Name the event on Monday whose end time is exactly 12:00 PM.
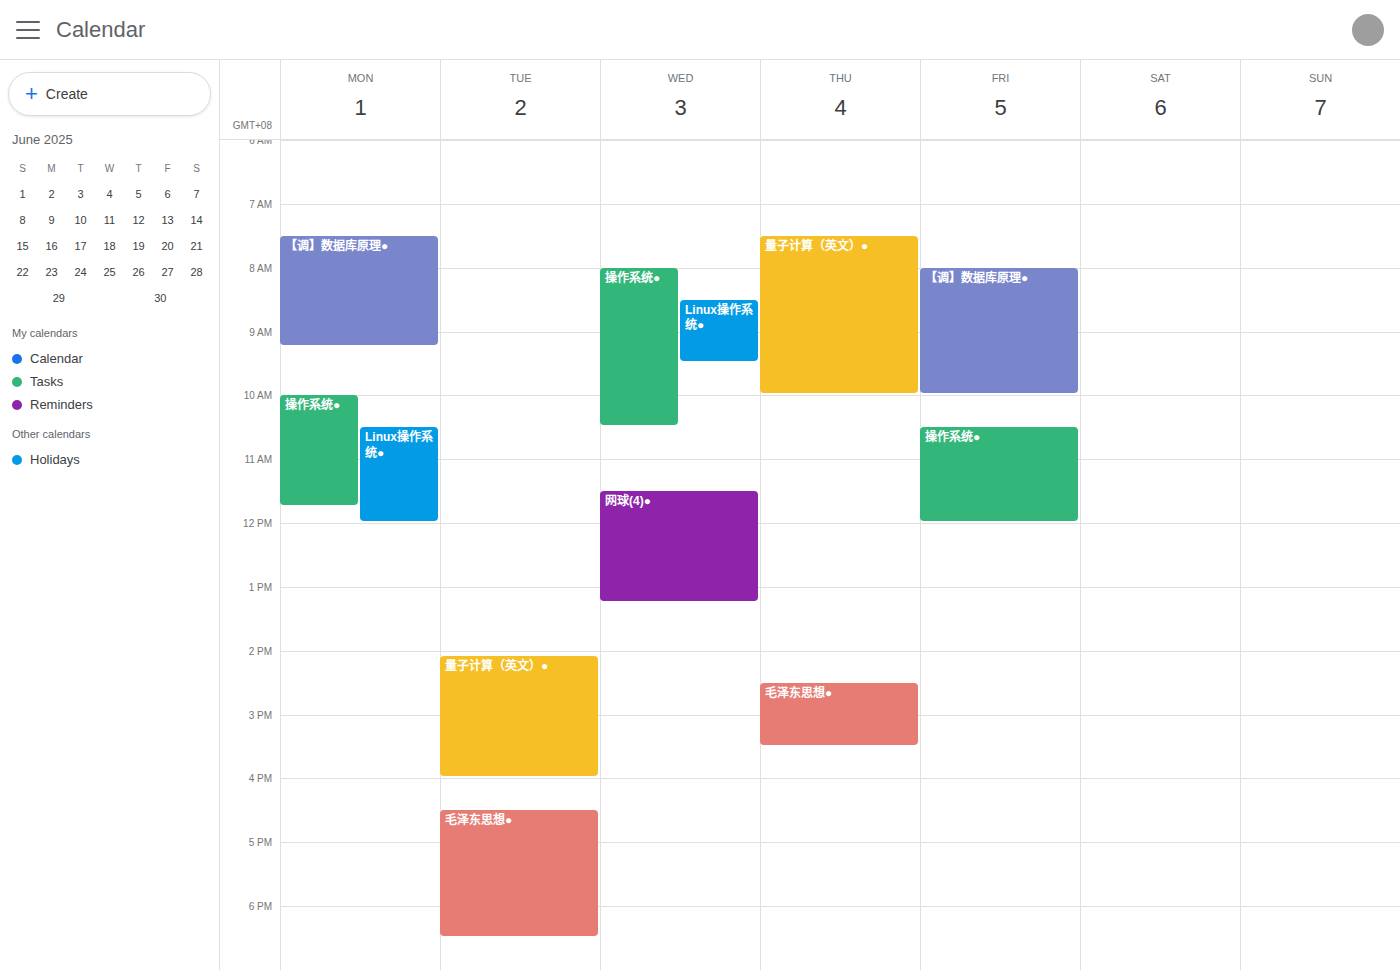
"Linux操作系统●"